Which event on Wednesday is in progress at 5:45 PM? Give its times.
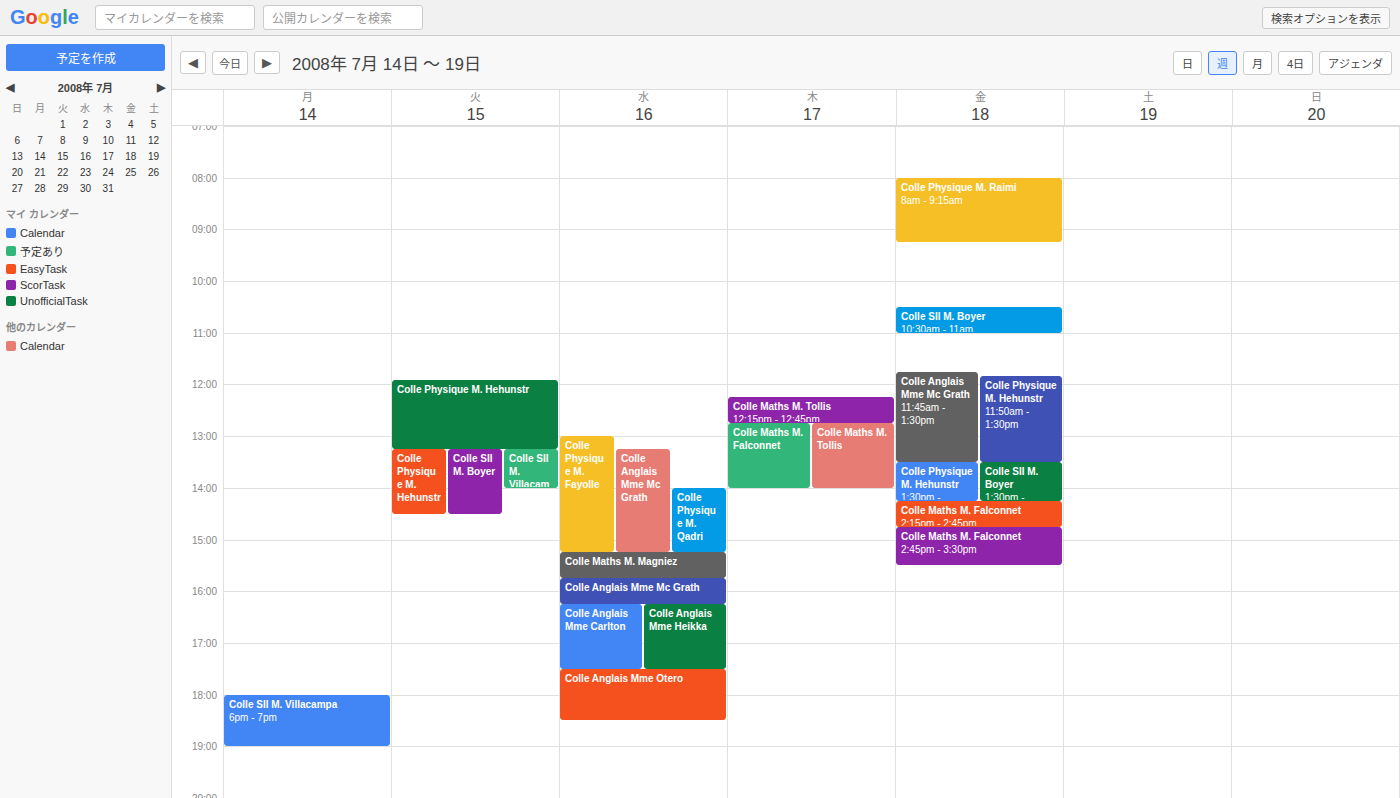
"Colle Anglais Mme Otero", 5:30 PM to 6:30 PM